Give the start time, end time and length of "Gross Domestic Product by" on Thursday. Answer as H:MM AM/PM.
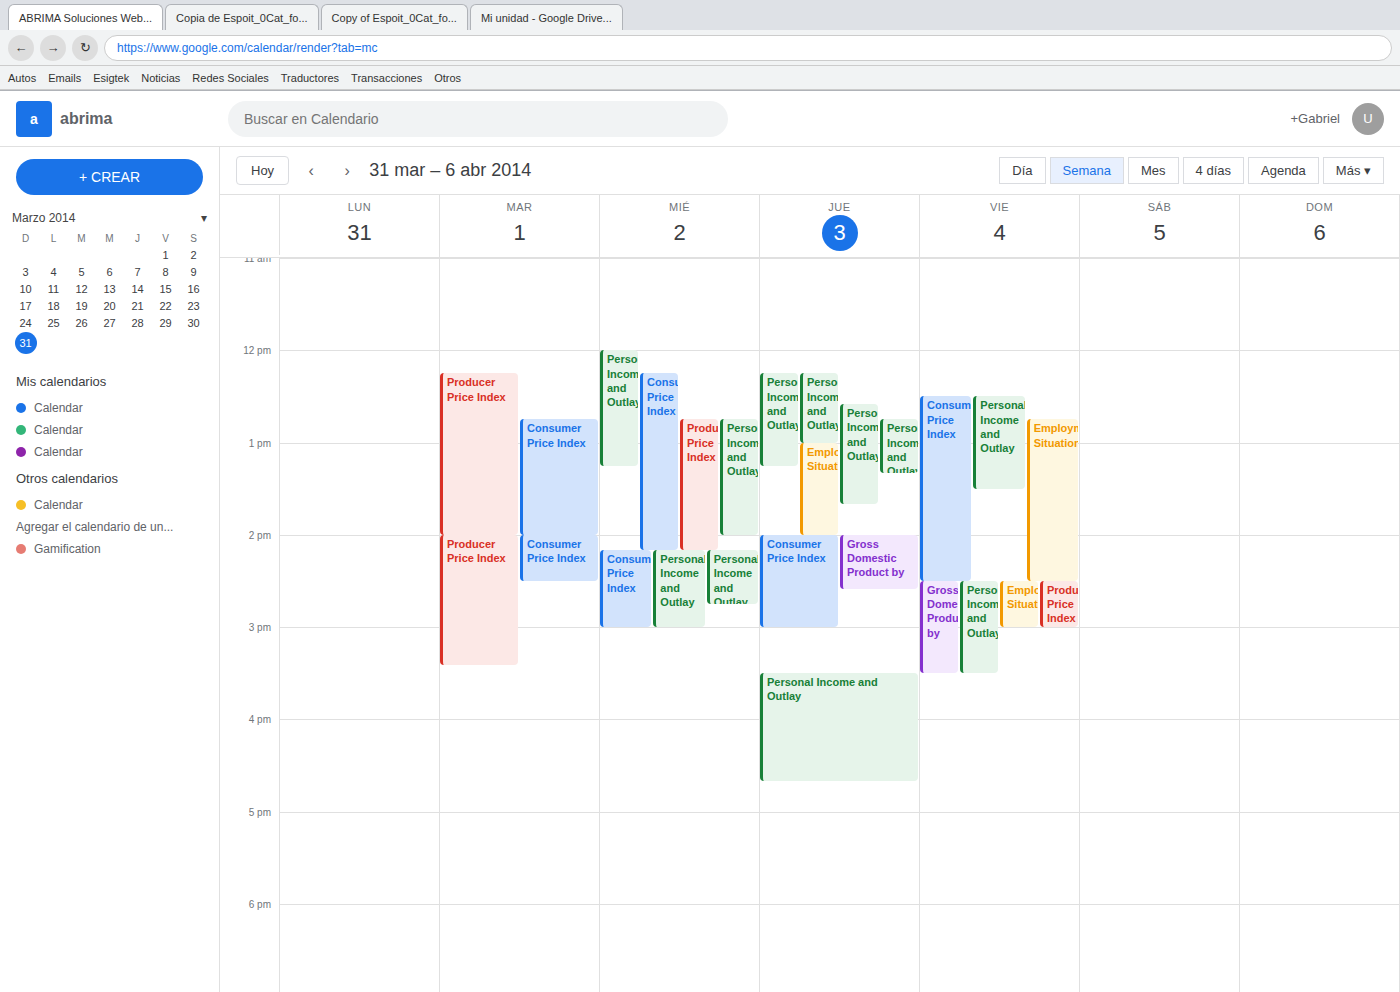
2:00 PM to 2:35 PM, 35 minutes